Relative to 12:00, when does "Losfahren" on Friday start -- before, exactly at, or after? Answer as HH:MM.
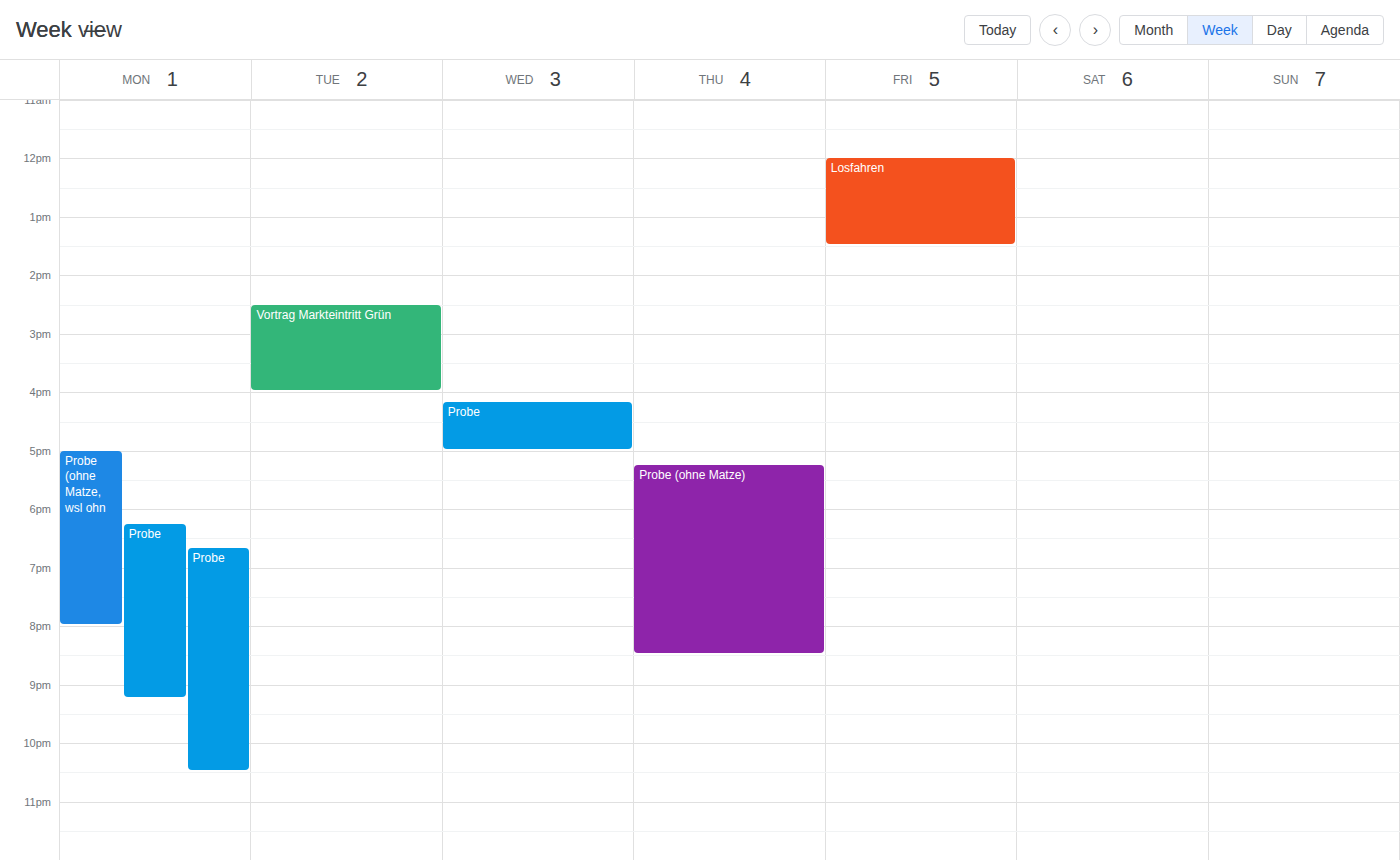
12:00 -- exactly at 12:00, on the 12:00 line.